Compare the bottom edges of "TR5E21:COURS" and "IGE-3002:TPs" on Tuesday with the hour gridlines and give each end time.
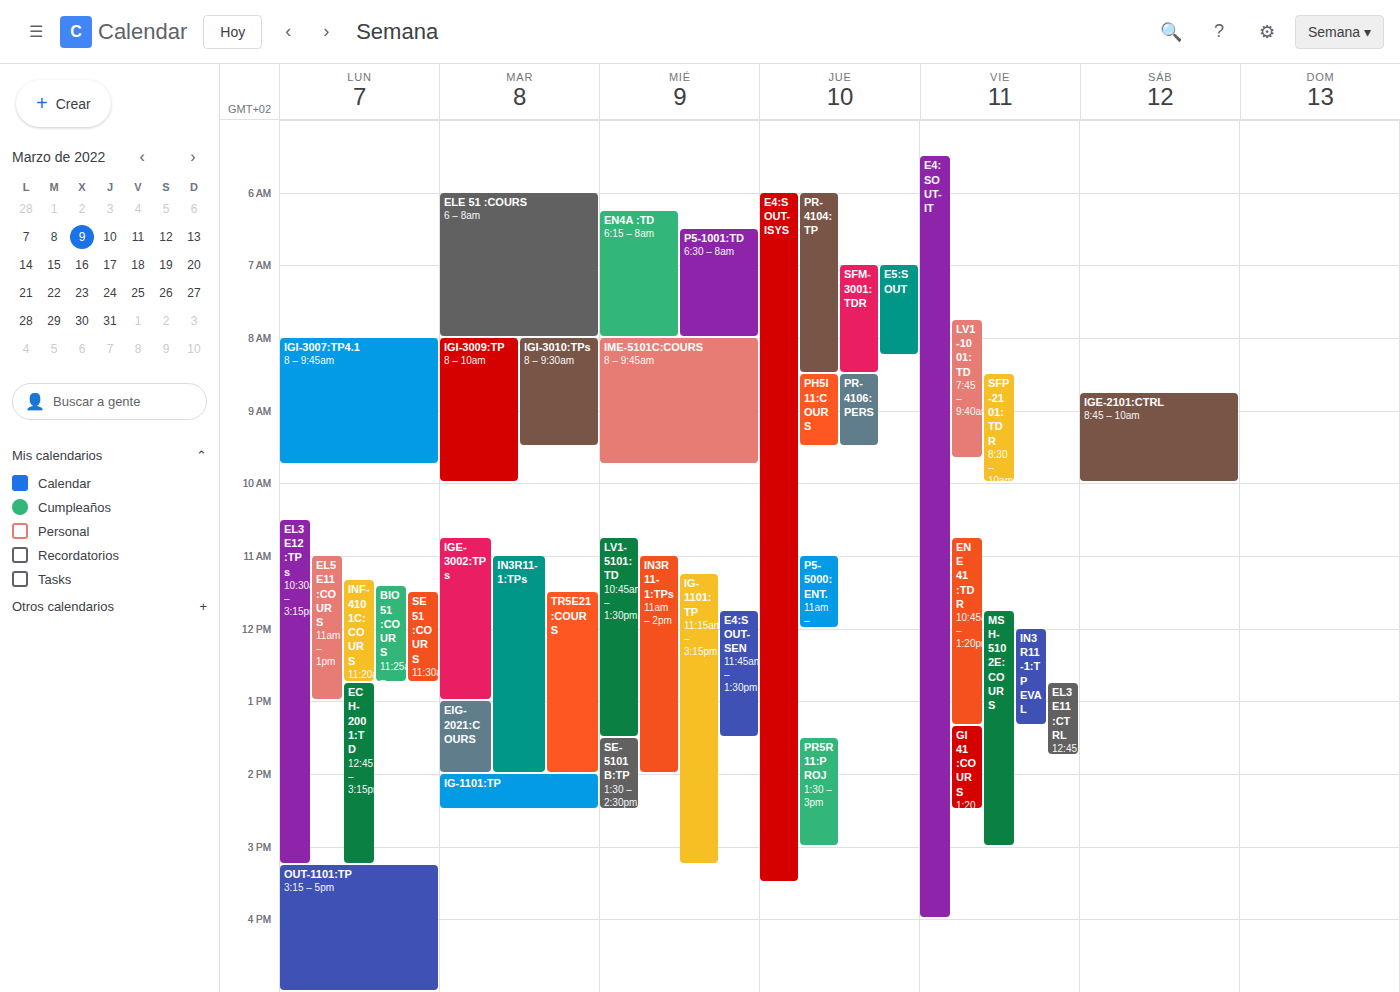
"TR5E21:COURS": 2:00 PM, exactly on the 2 PM line. "IGE-3002:TPs": 1:00 PM, exactly on the 1 PM line.